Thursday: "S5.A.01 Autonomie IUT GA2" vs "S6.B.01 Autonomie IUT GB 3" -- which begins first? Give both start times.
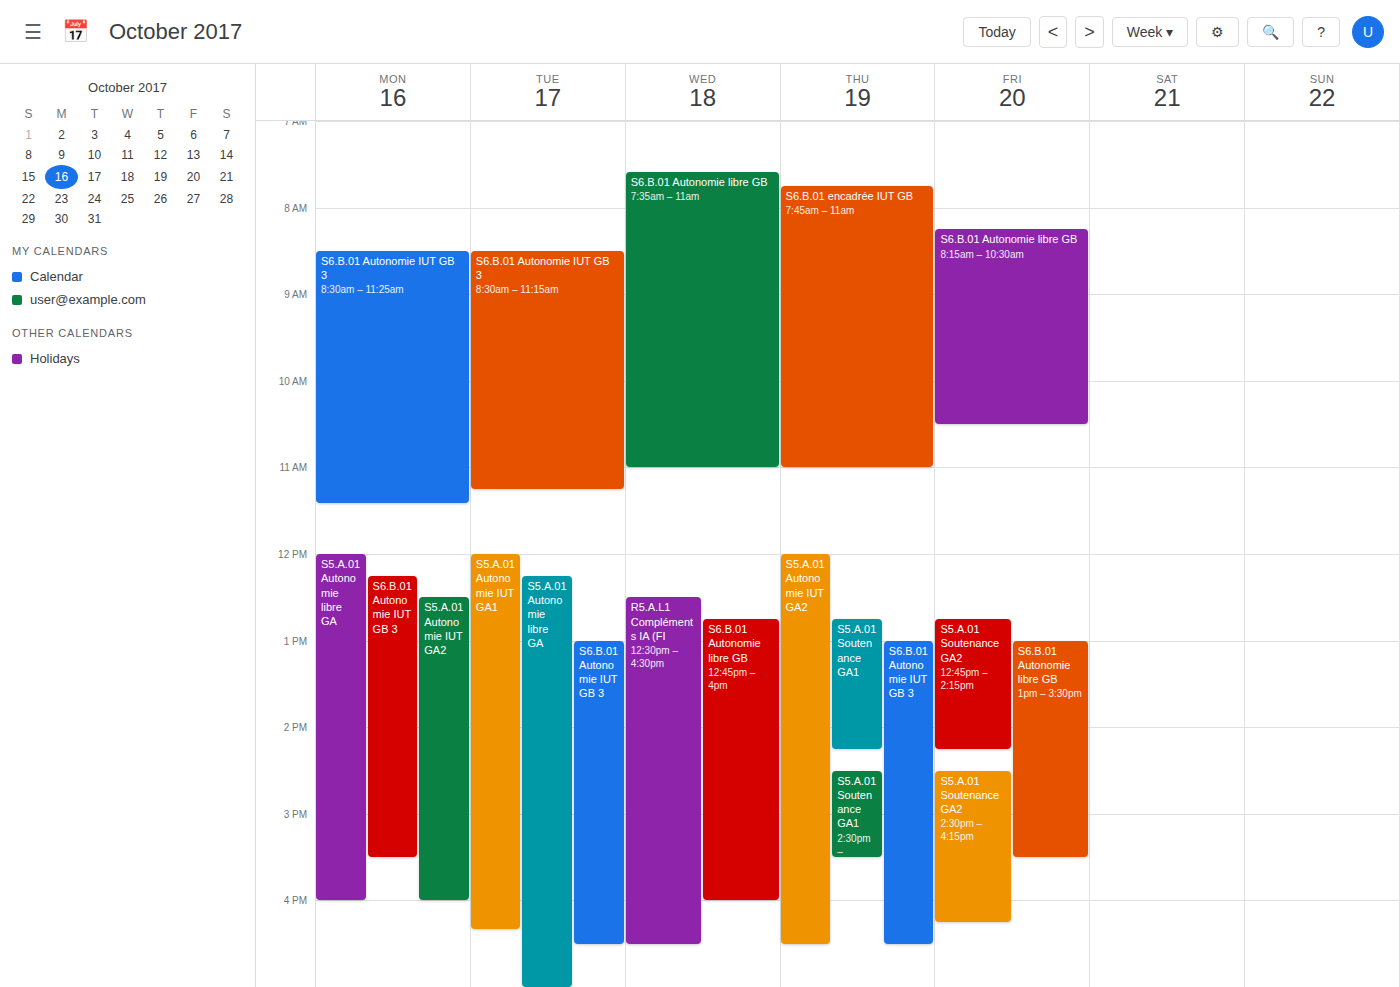
"S5.A.01 Autonomie IUT GA2" 12:00 PM; "S6.B.01 Autonomie IUT GB 3" 1:00 PM.